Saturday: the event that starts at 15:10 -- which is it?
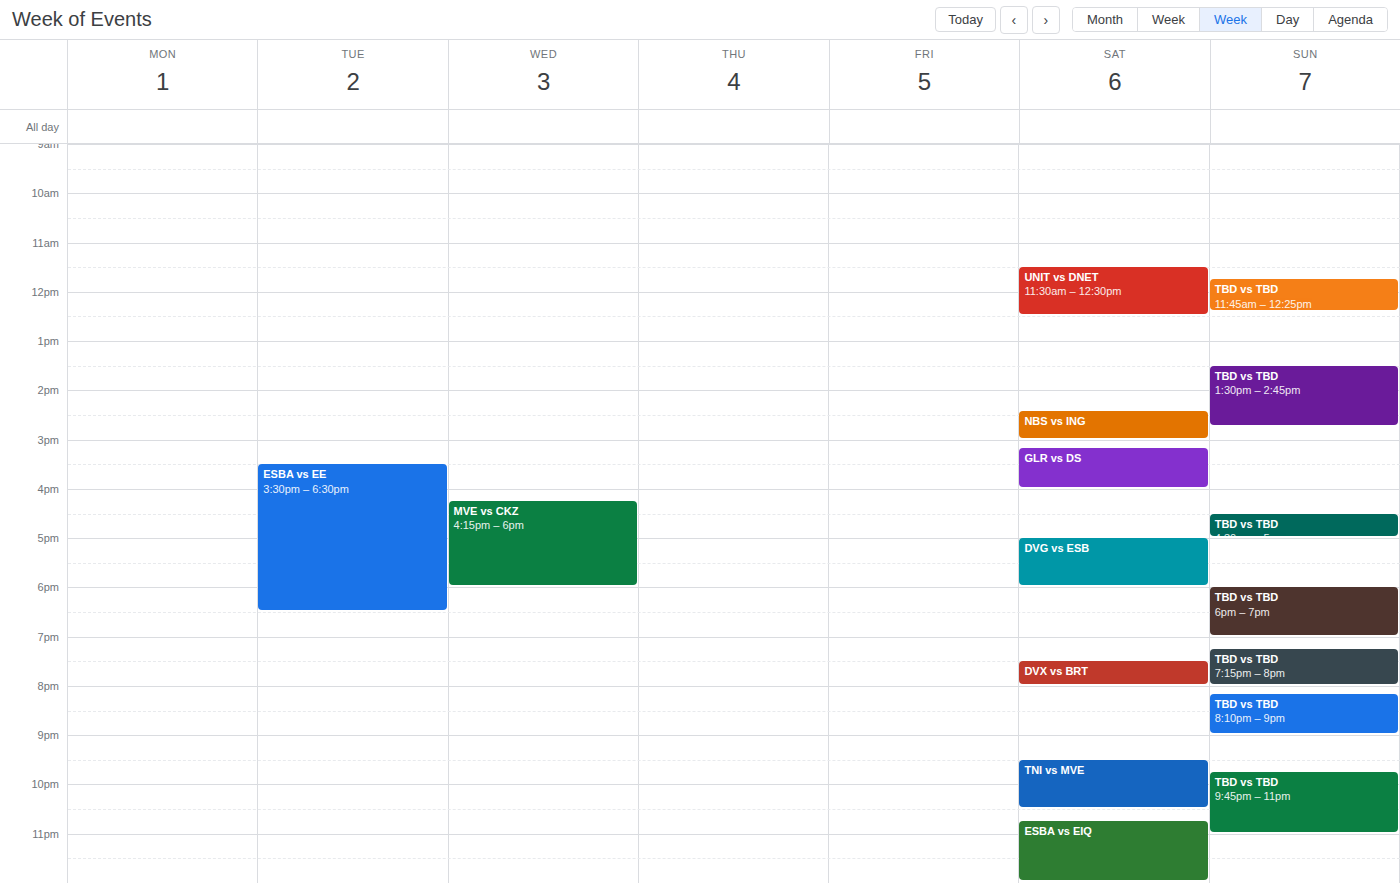
"GLR vs DS"